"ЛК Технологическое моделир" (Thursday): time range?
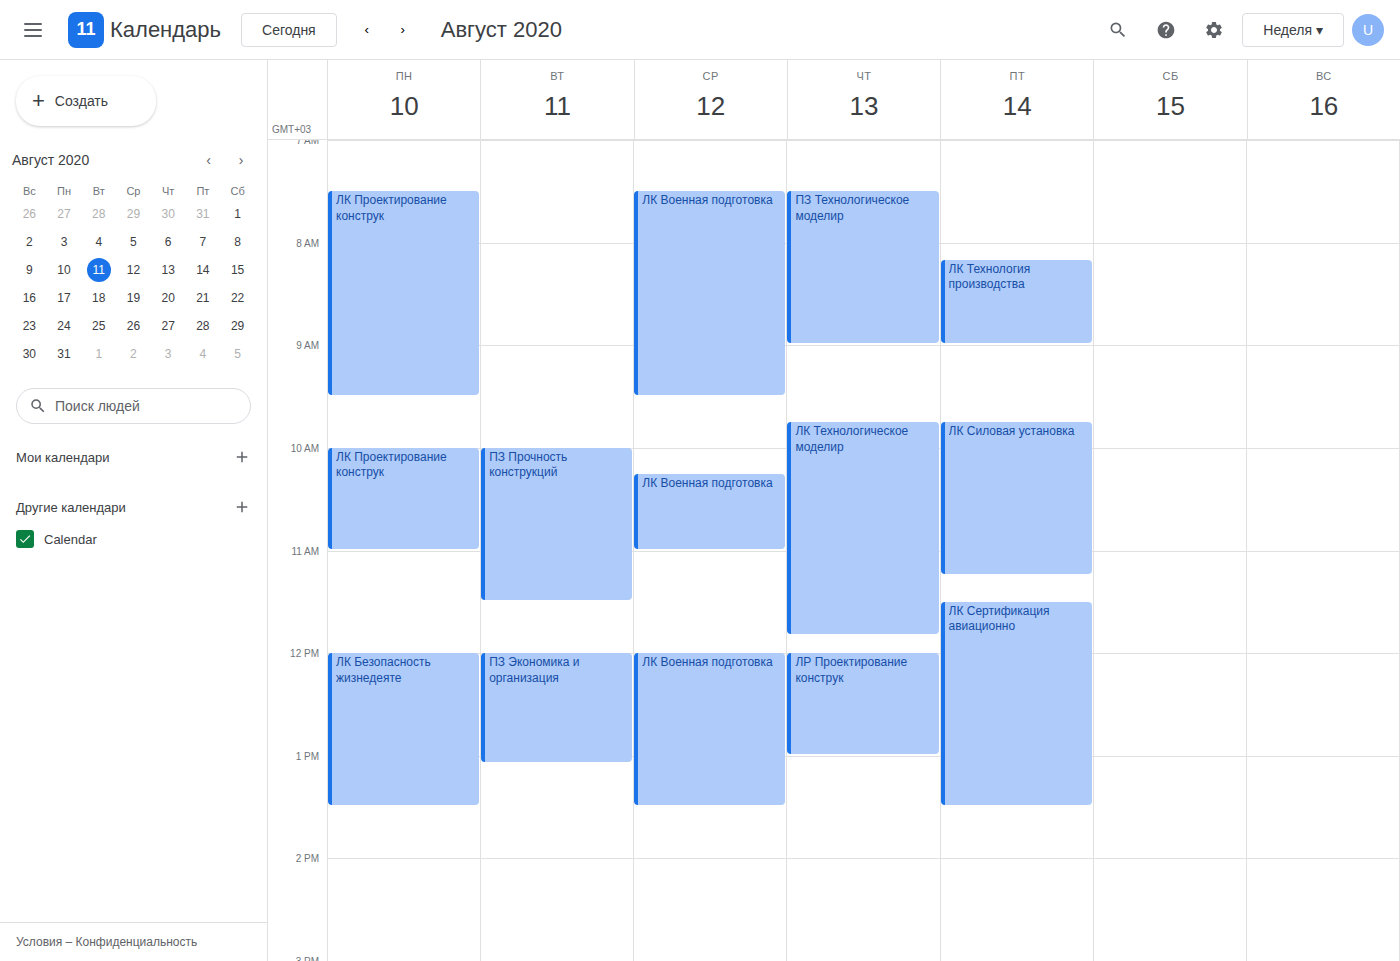
9:45 AM to 11:50 AM